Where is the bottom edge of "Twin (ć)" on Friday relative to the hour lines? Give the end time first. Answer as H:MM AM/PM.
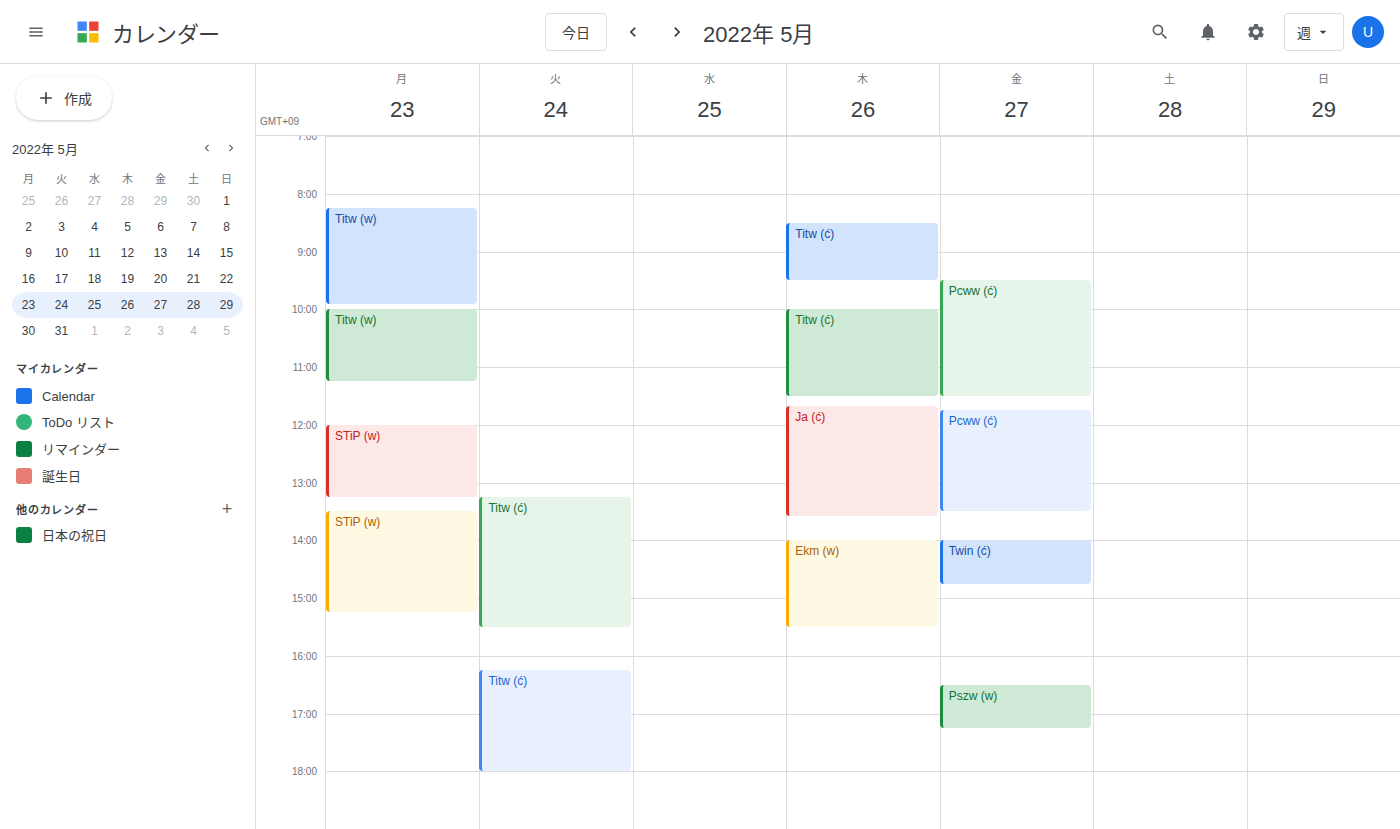
2:45 PM -- neither: three quarters of the way from the 2 PM line to the 3 PM line.